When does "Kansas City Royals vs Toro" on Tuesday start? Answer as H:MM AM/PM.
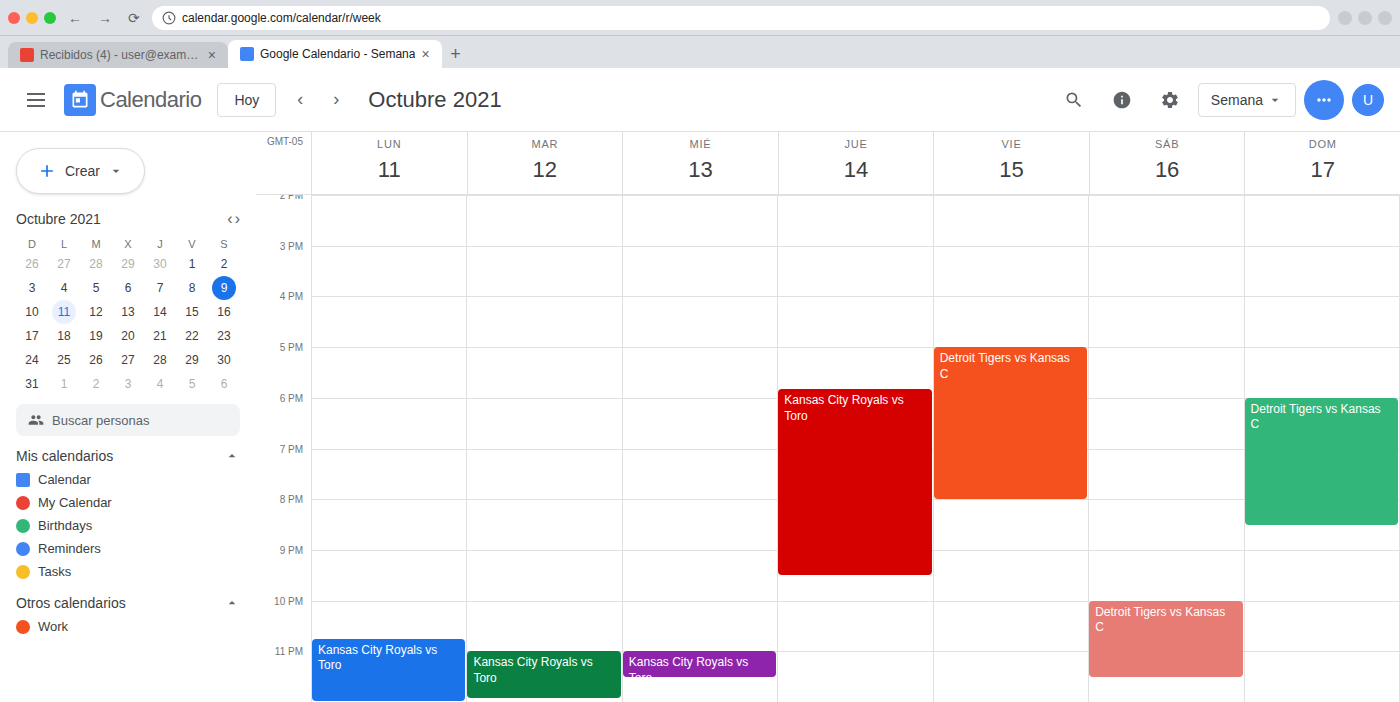
11:00 PM